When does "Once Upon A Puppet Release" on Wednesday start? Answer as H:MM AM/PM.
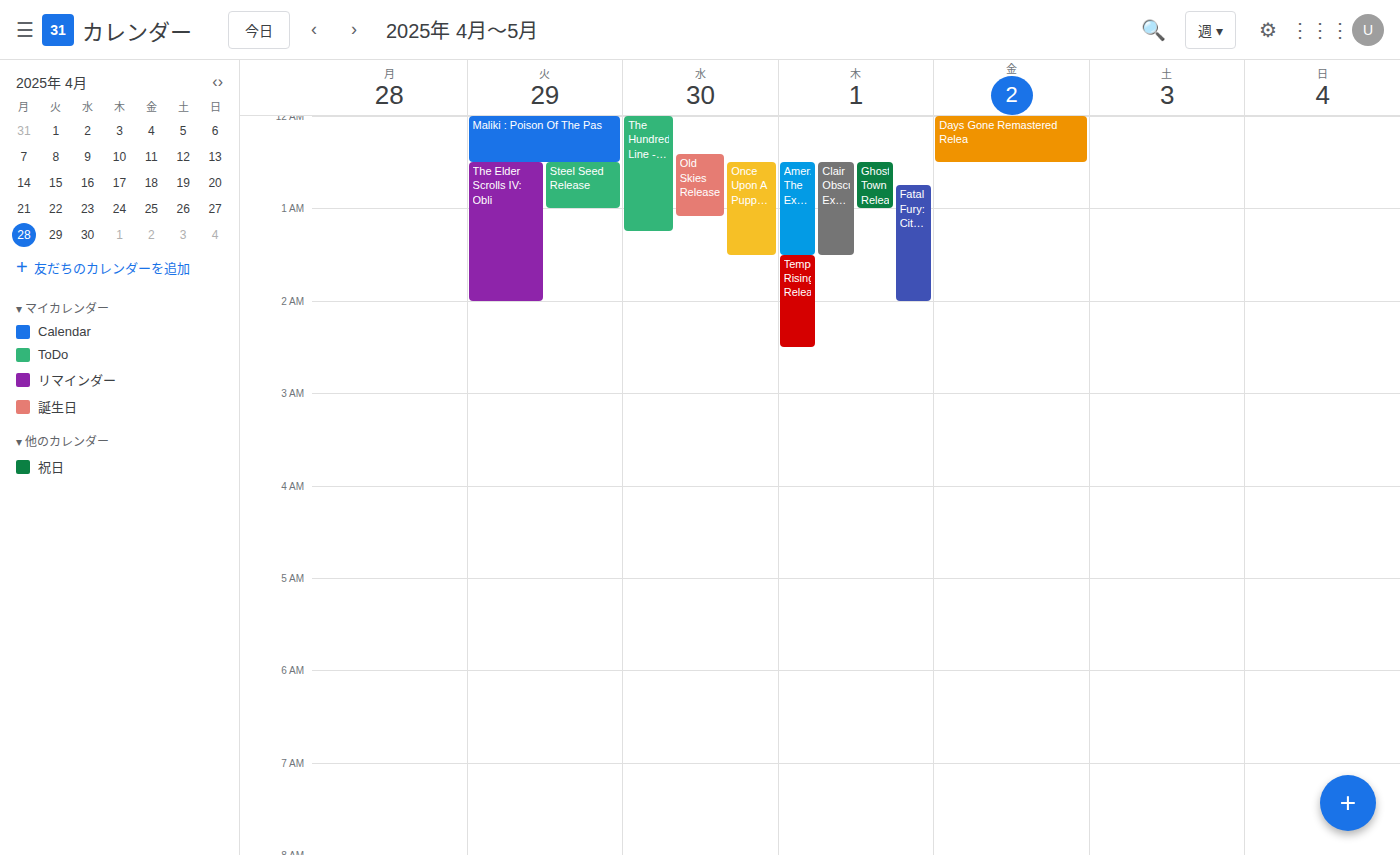
12:30 AM